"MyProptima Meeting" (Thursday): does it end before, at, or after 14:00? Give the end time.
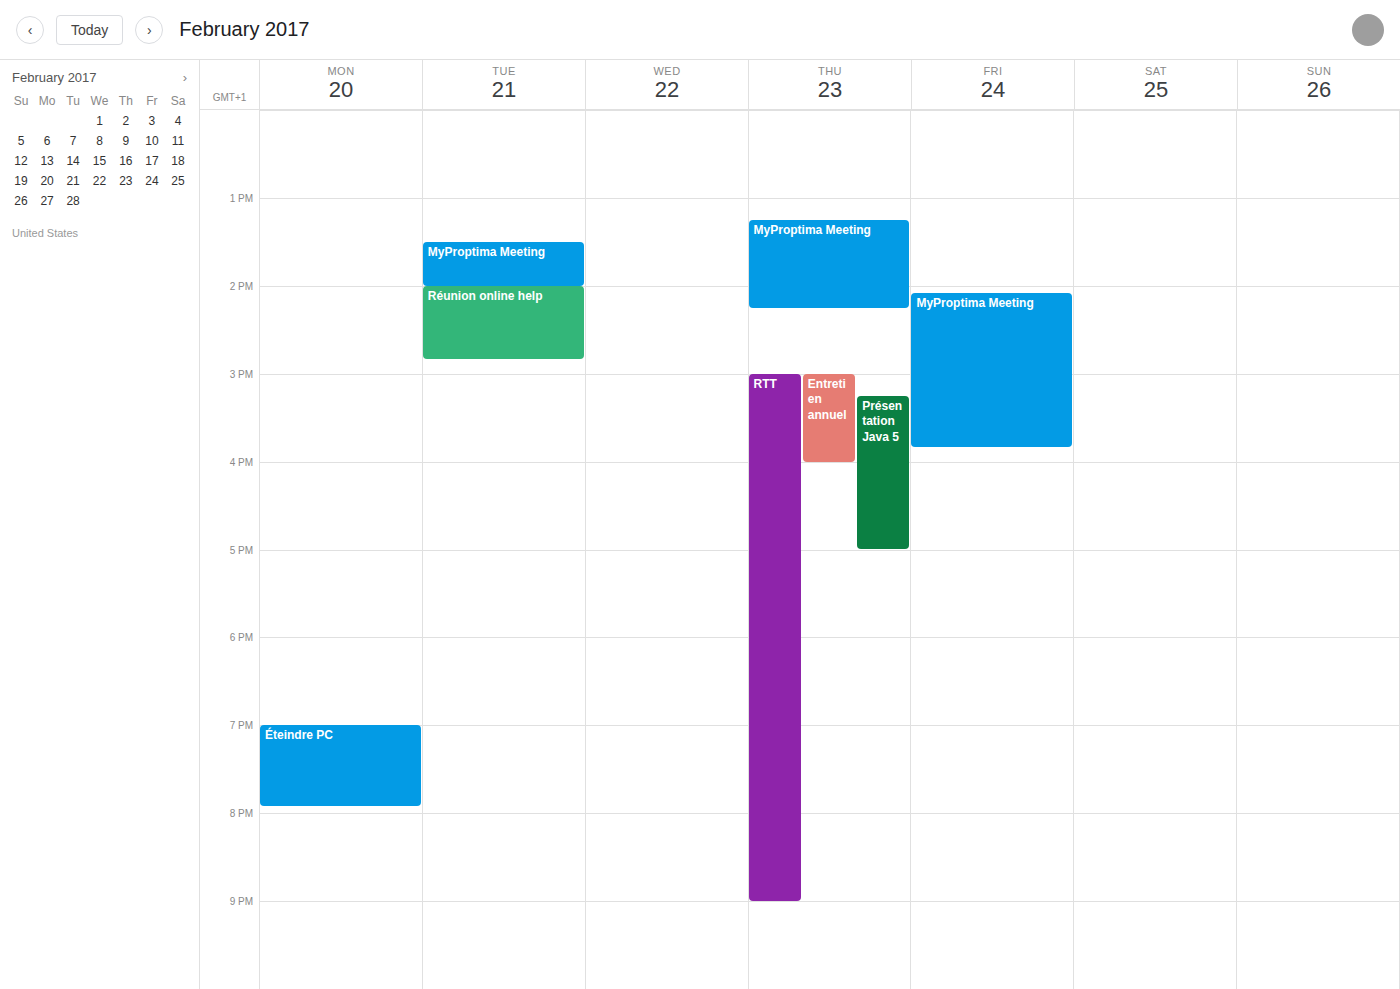
14:15 -- after 14:00, 15 minutes below the 14:00 line.